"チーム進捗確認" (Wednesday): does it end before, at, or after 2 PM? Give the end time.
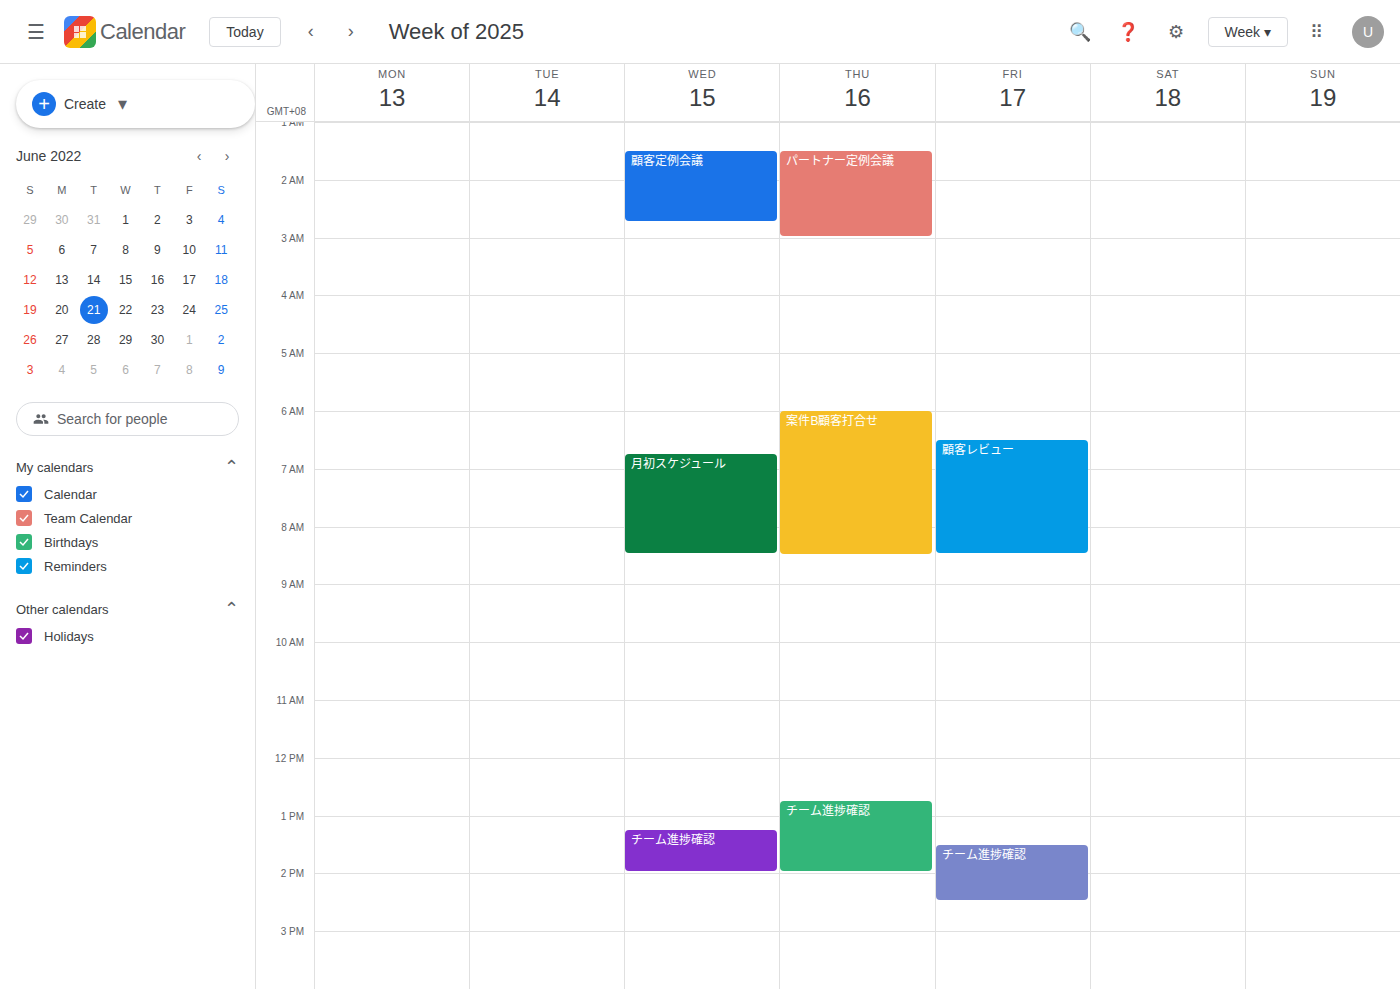
2:00 PM -- exactly at 2 PM, on the 2 PM line.